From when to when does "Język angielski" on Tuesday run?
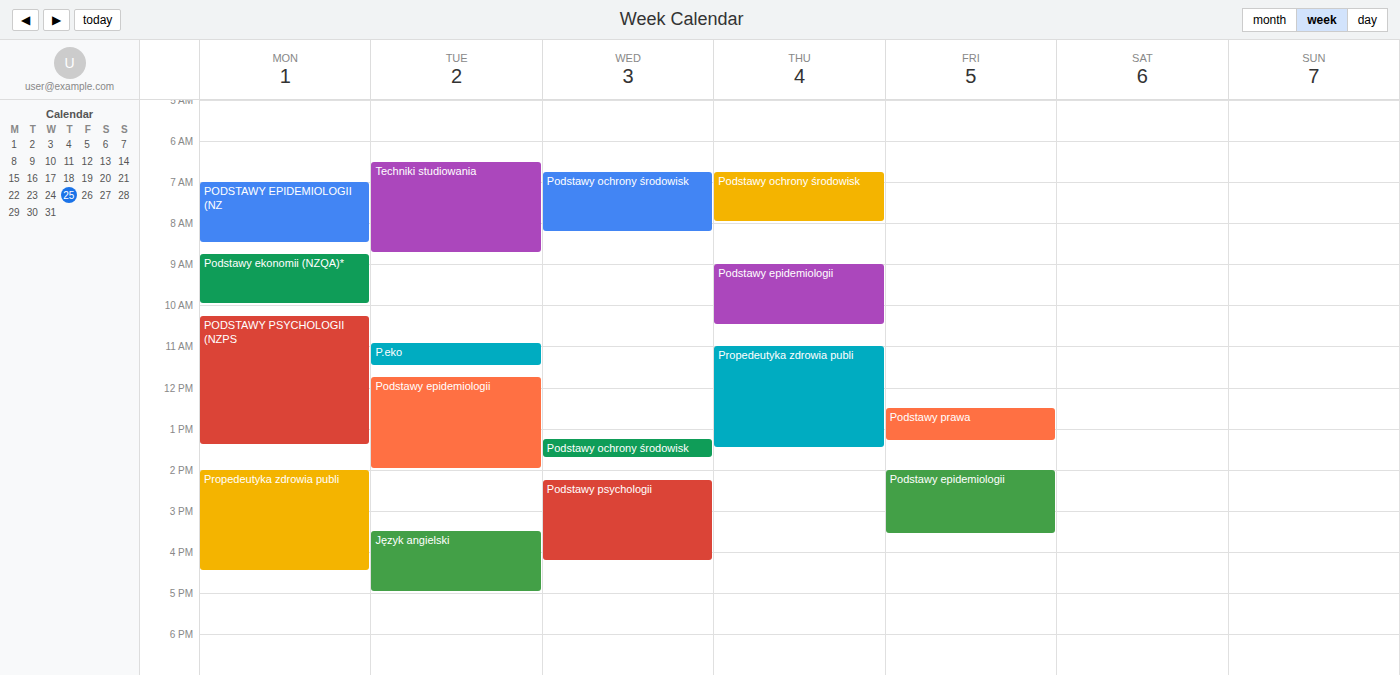
3:30 PM to 5:00 PM